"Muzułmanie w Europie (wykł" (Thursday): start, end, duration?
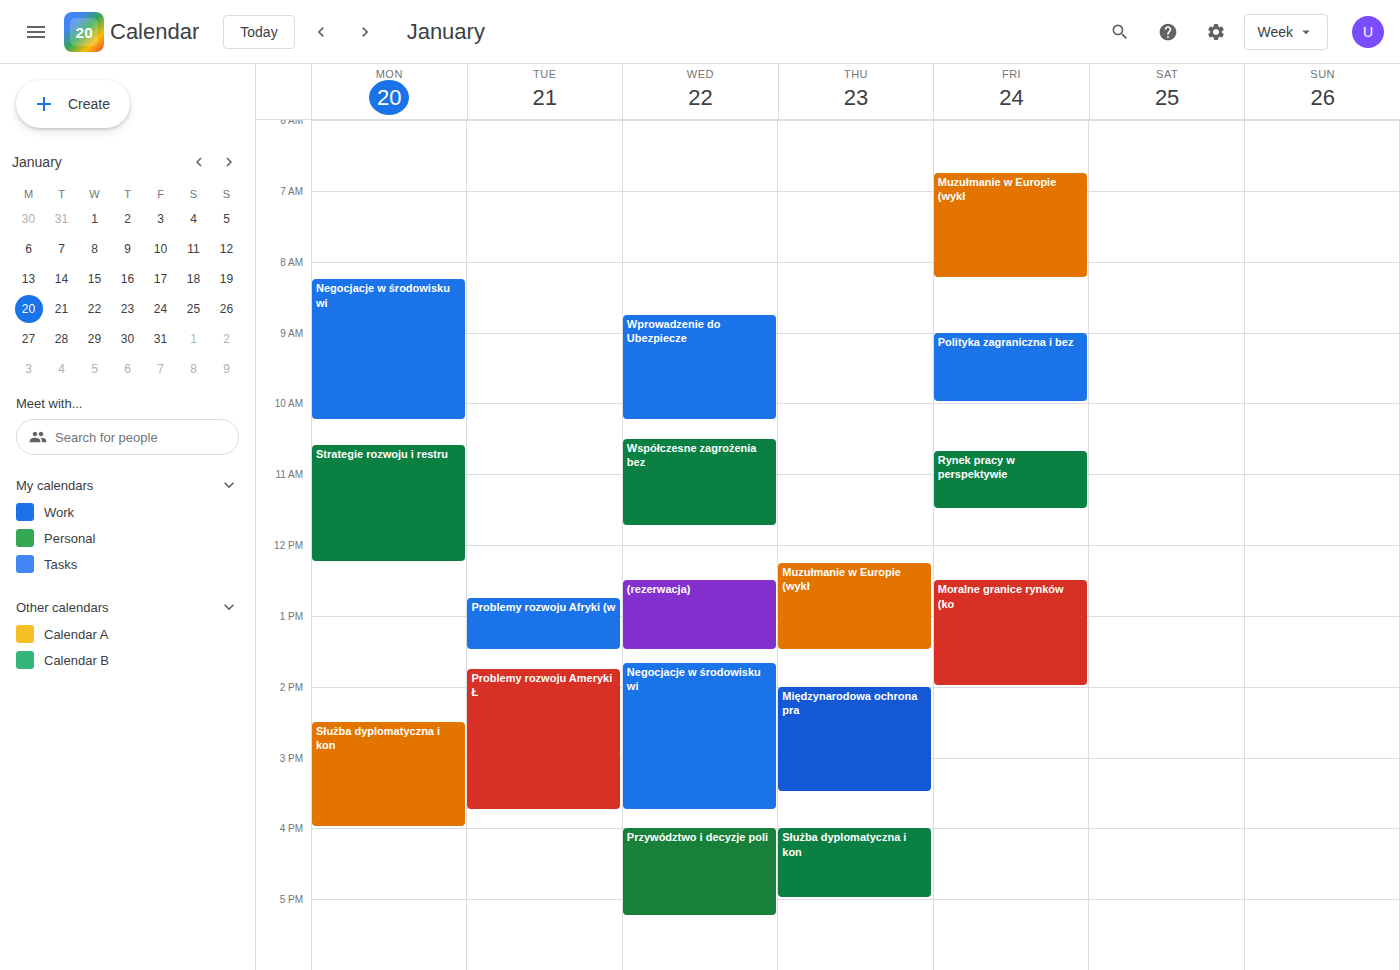
12:15 PM to 1:30 PM, 1 hour 15 minutes